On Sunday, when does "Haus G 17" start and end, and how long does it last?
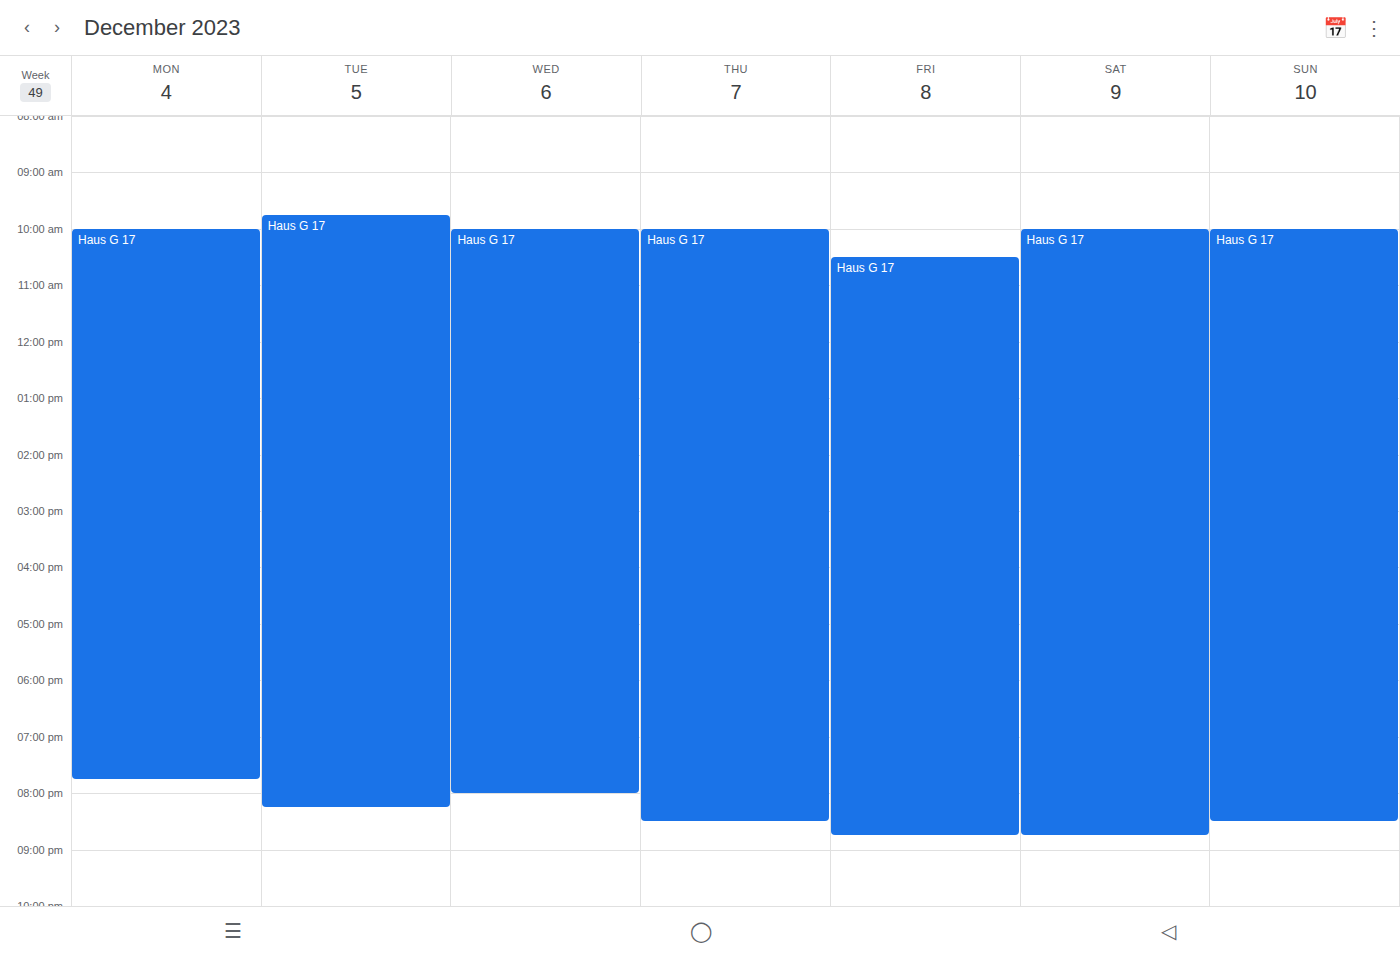
10:00 AM to 8:30 PM, 10 hours 30 minutes